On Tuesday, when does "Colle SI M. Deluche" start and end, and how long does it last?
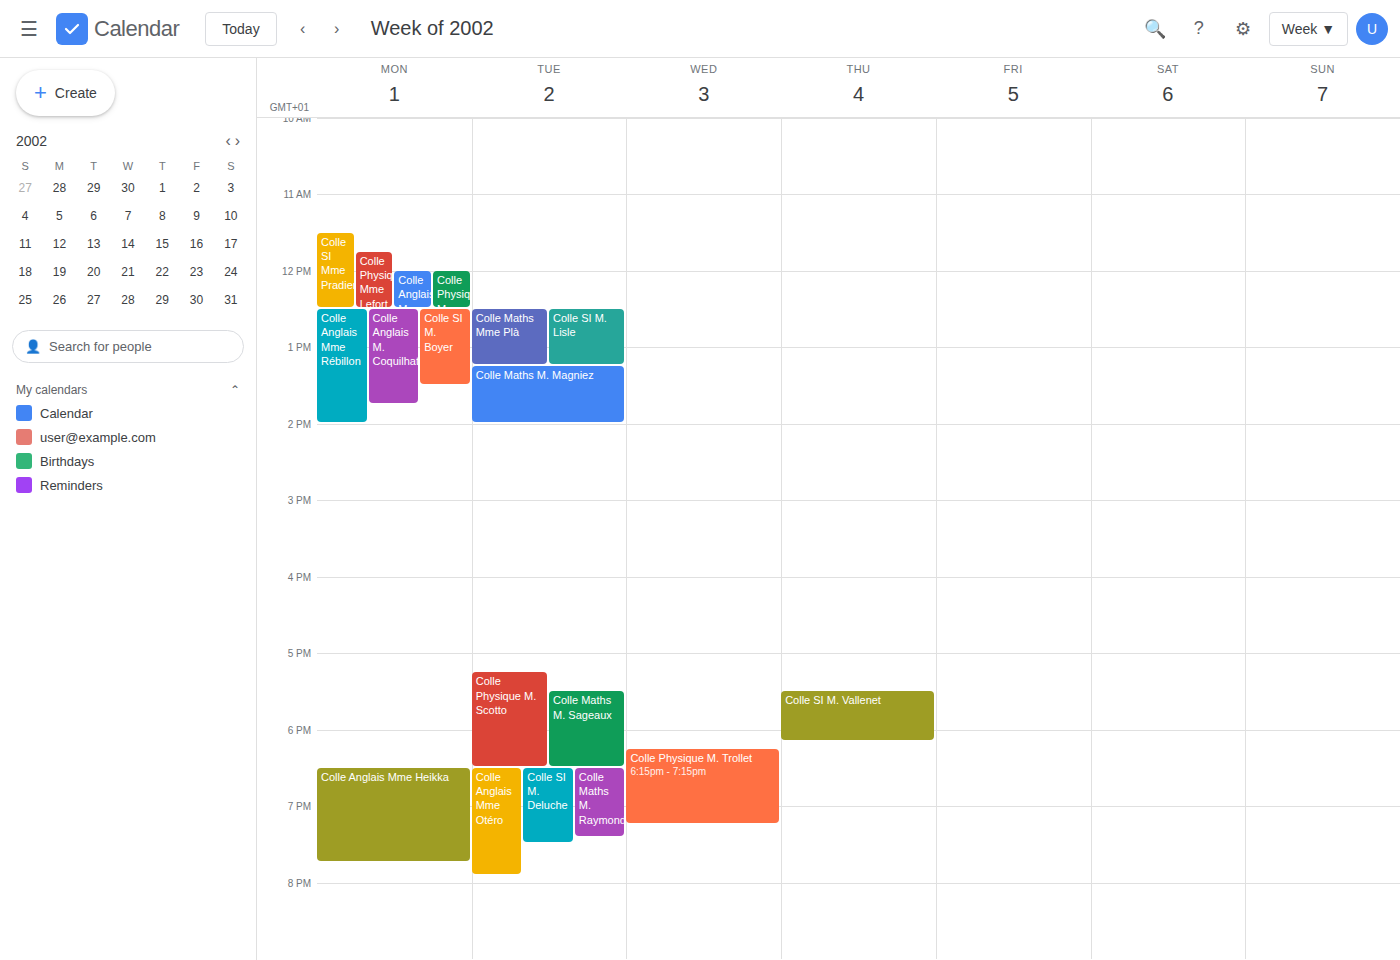
6:30 PM to 7:30 PM, 1 hour